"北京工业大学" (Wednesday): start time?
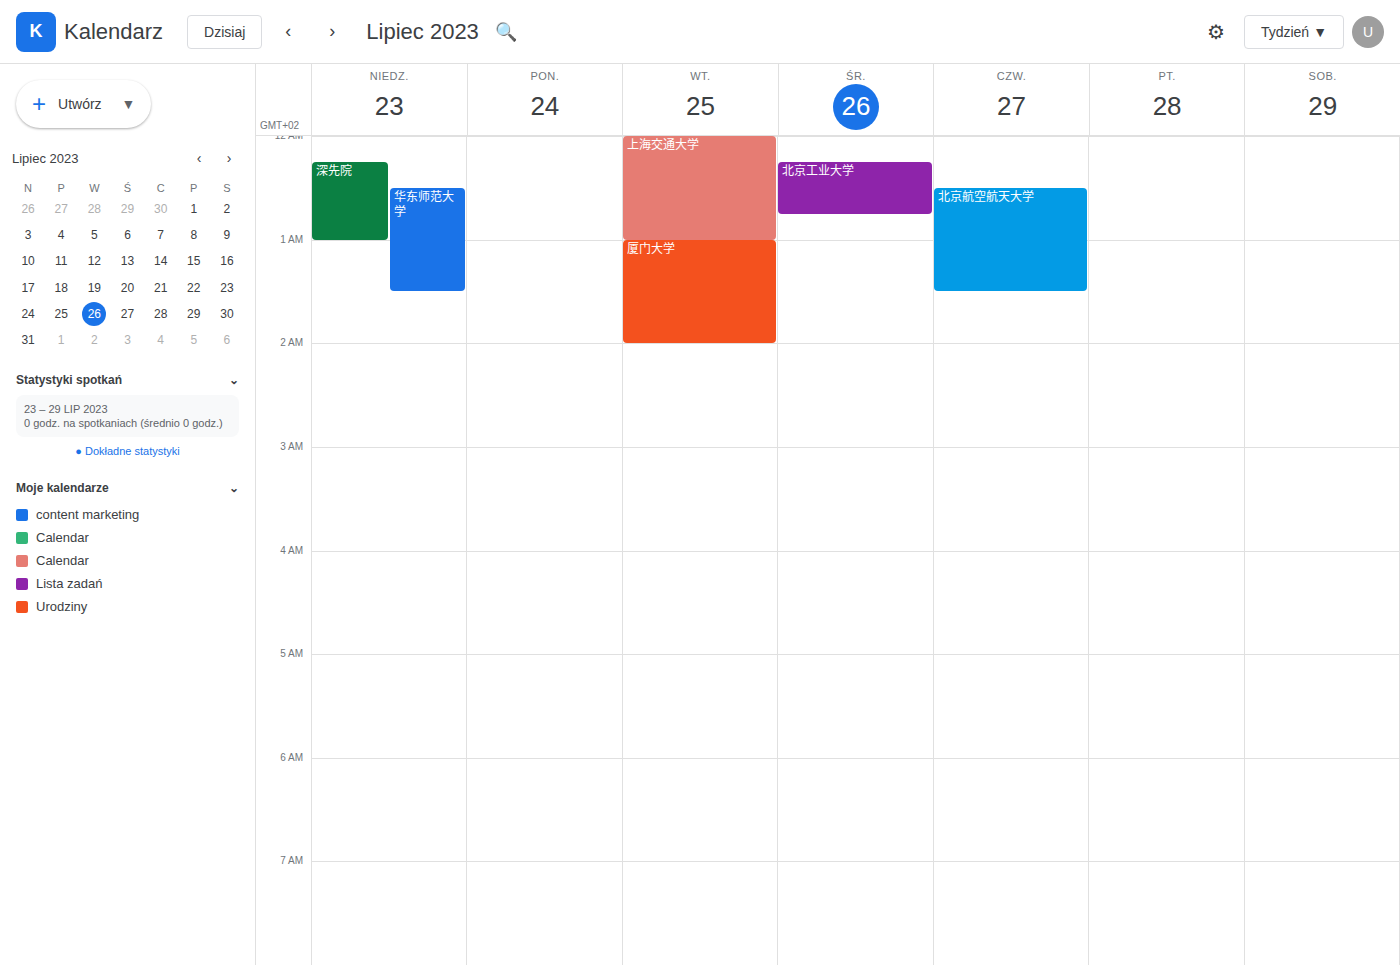
12:15 AM